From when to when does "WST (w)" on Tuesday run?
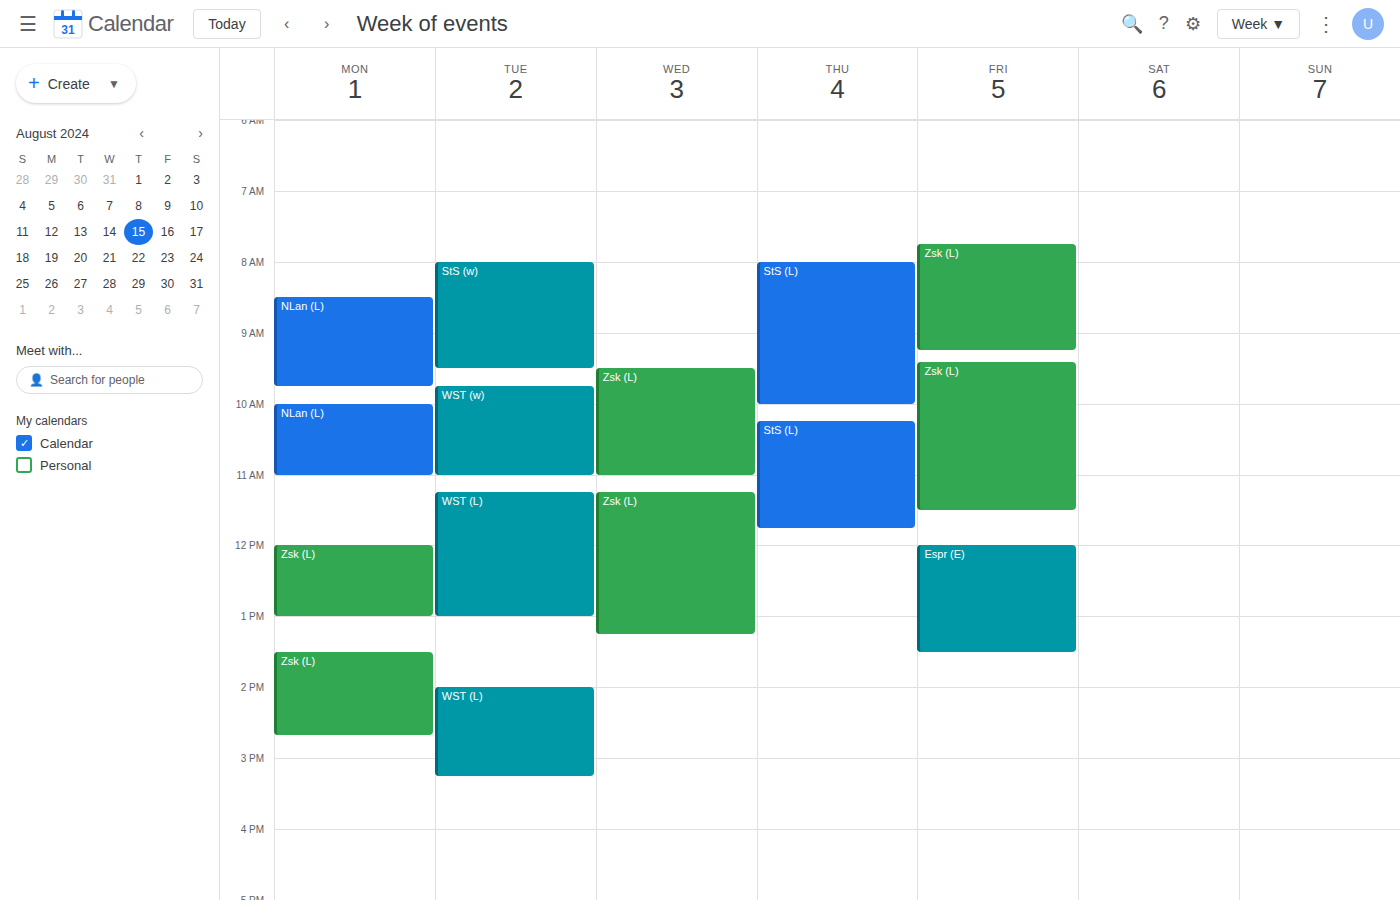
9:45 AM to 11:00 AM